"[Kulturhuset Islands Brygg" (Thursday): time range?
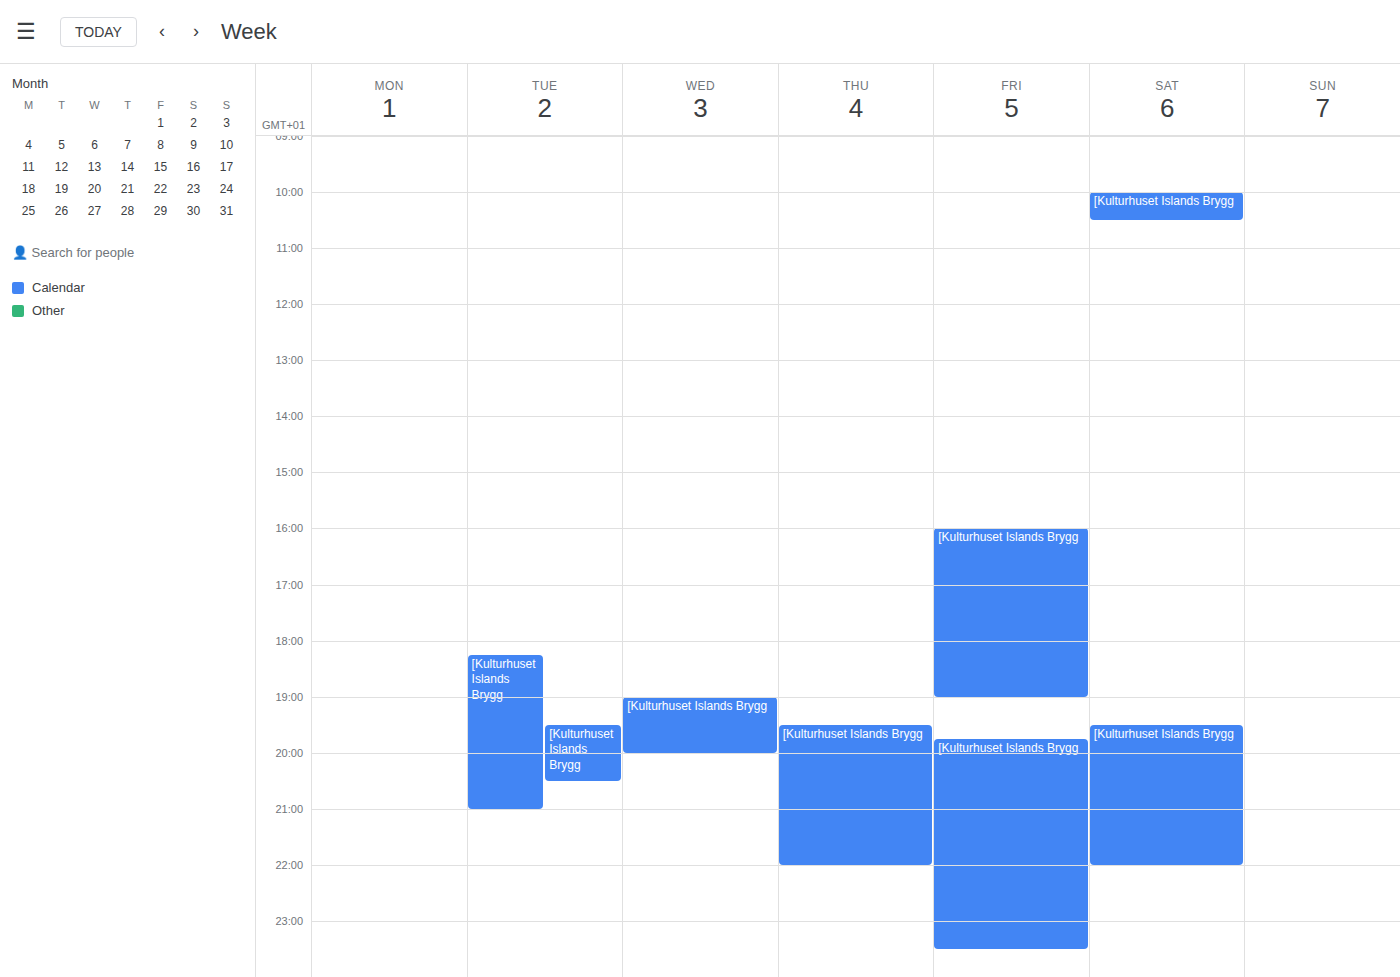
7:30 PM to 10:00 PM